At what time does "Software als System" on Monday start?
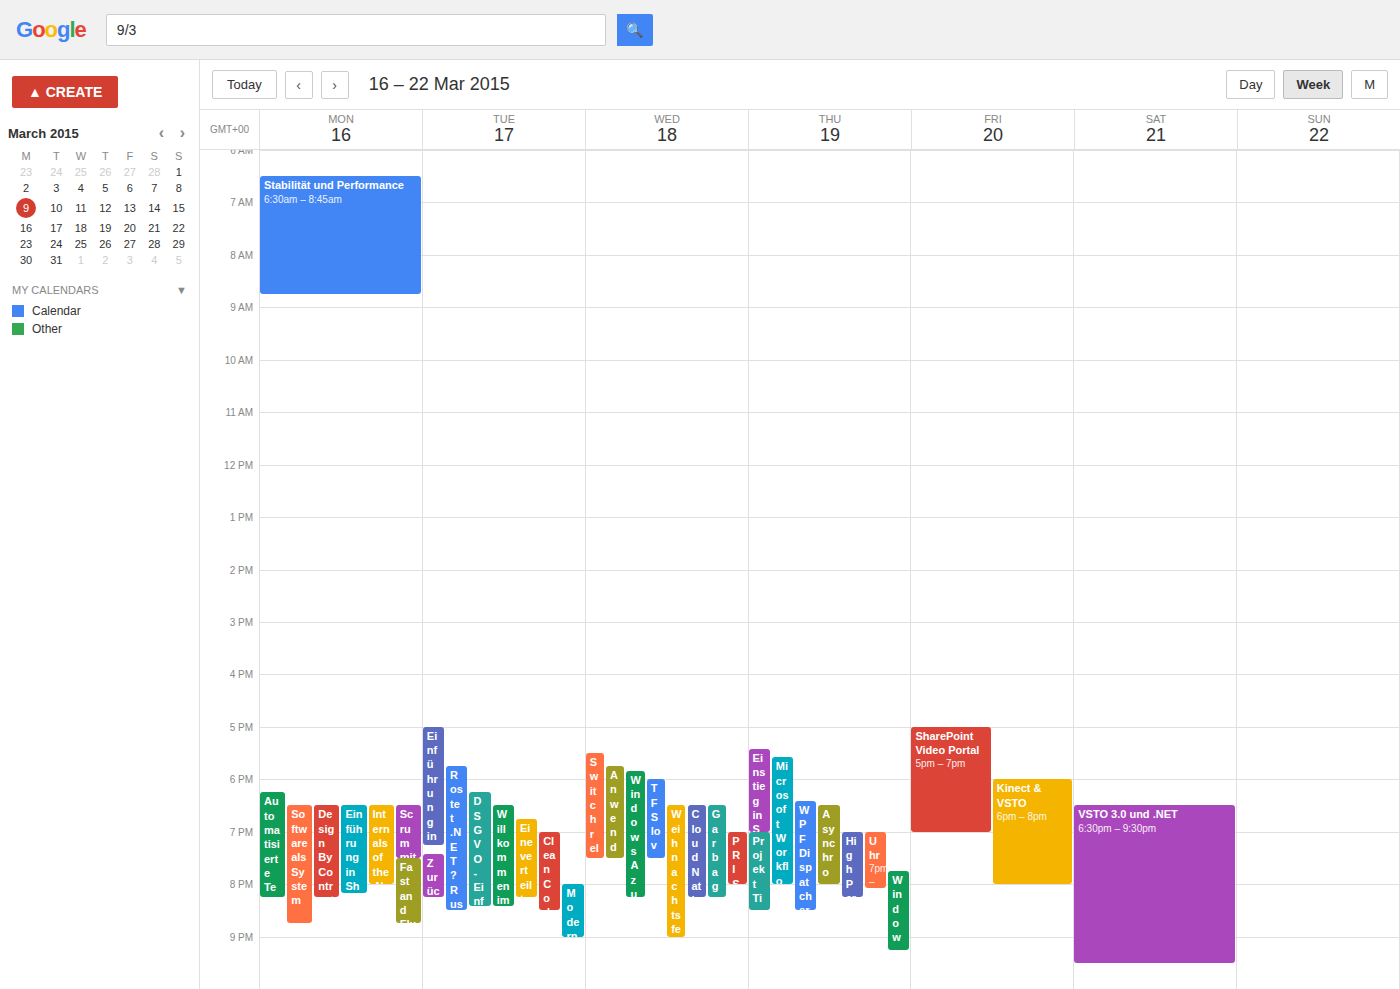
18:30